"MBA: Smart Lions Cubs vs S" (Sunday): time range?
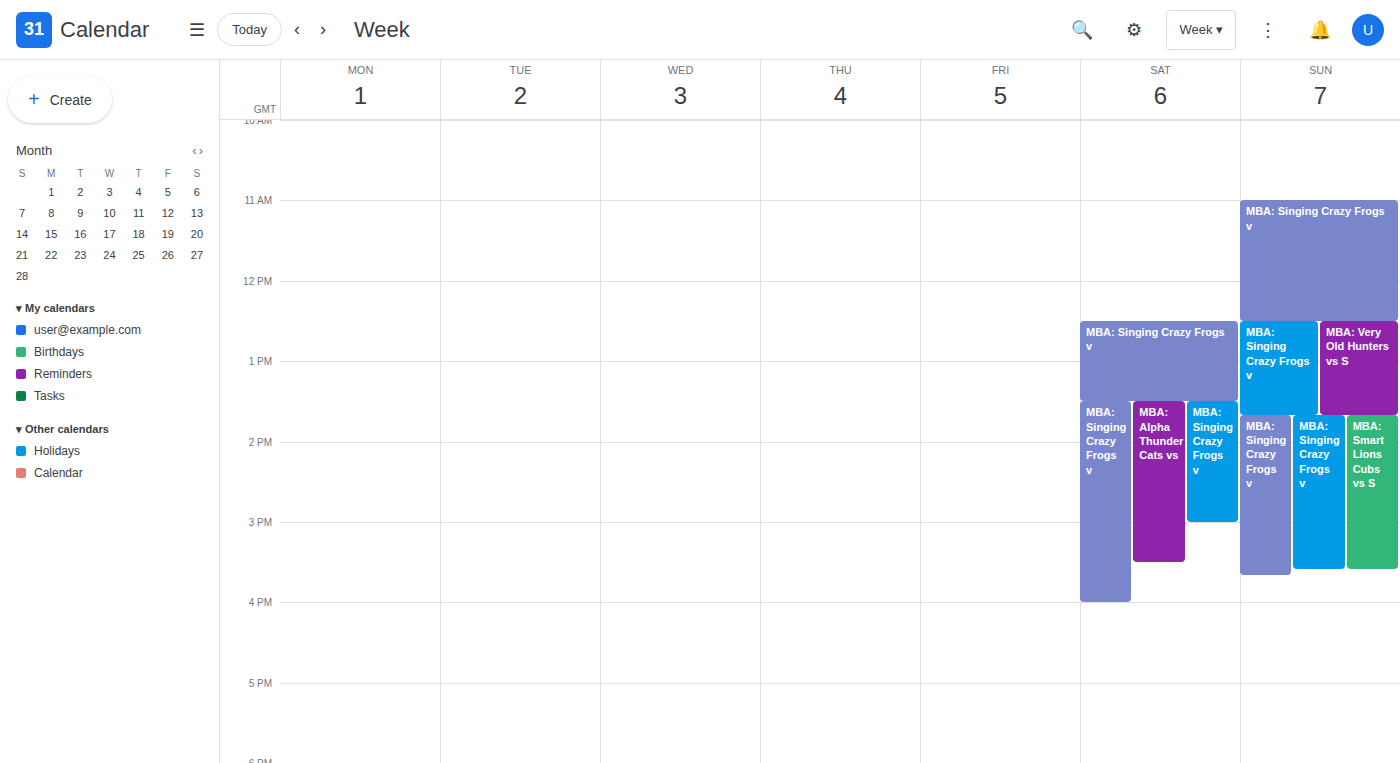
1:40 PM to 3:35 PM